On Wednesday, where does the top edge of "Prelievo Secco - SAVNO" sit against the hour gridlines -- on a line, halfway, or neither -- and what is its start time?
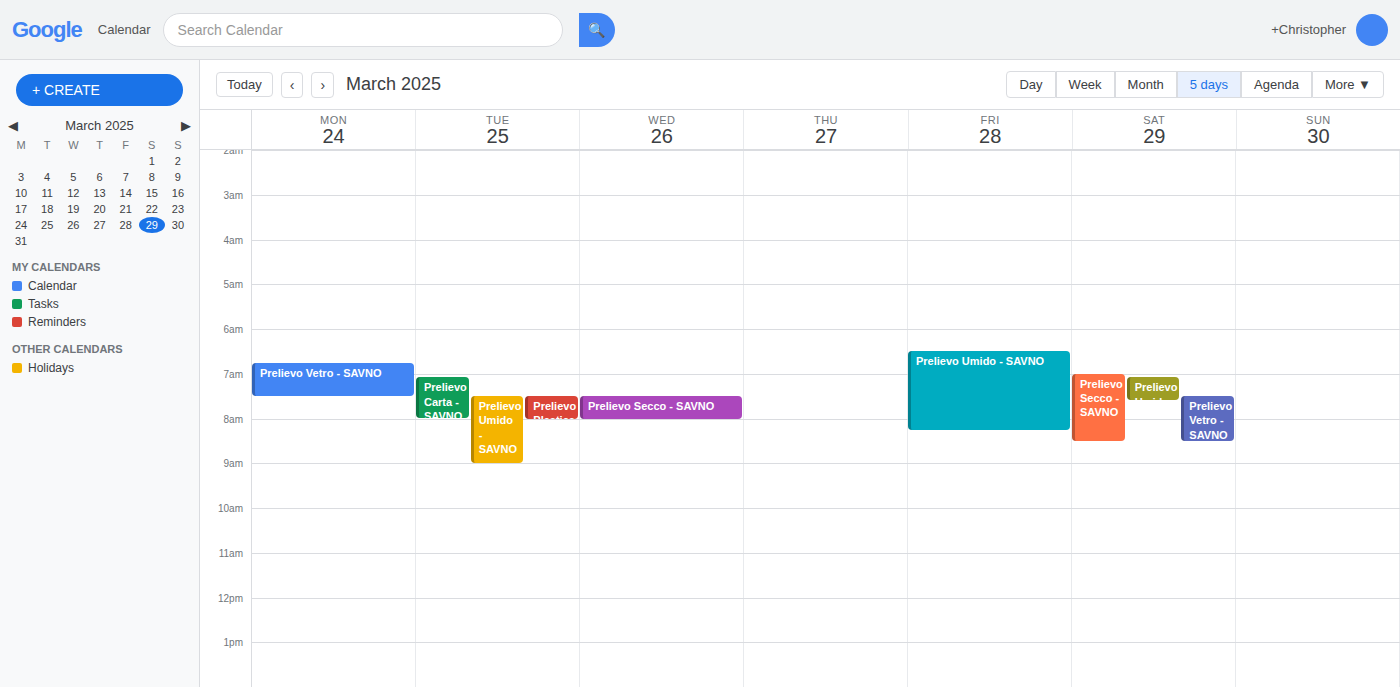
7:30 AM -- halfway between the 7 AM and 8 AM lines.